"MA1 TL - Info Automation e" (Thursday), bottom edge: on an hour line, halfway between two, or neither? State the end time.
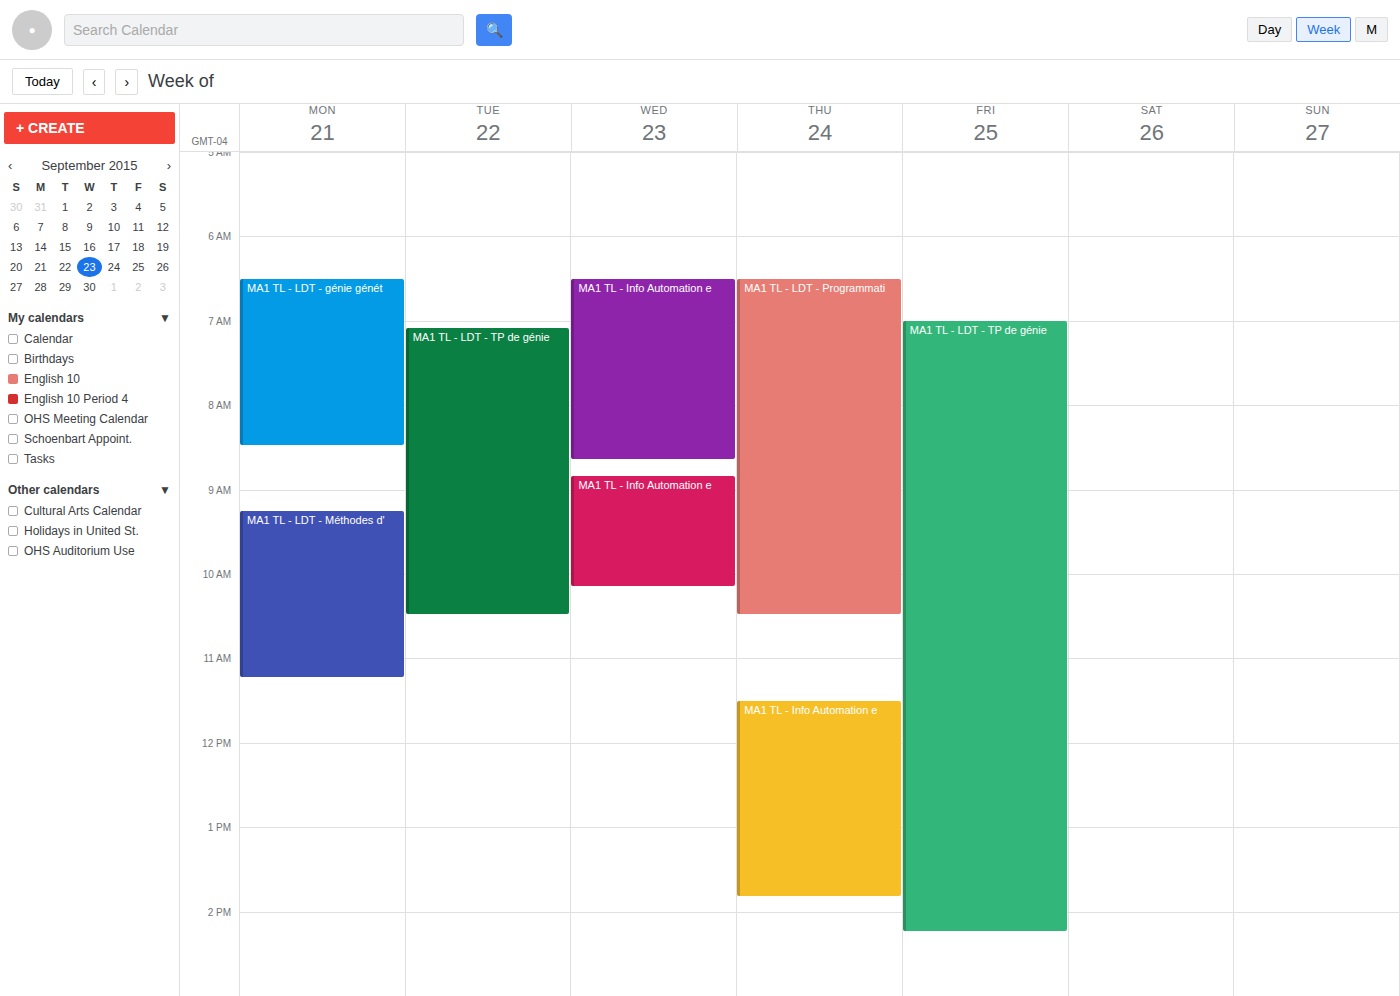
1:50 PM -- neither: 50 minutes below the 1 PM line and 10 minutes above the 2 PM line.